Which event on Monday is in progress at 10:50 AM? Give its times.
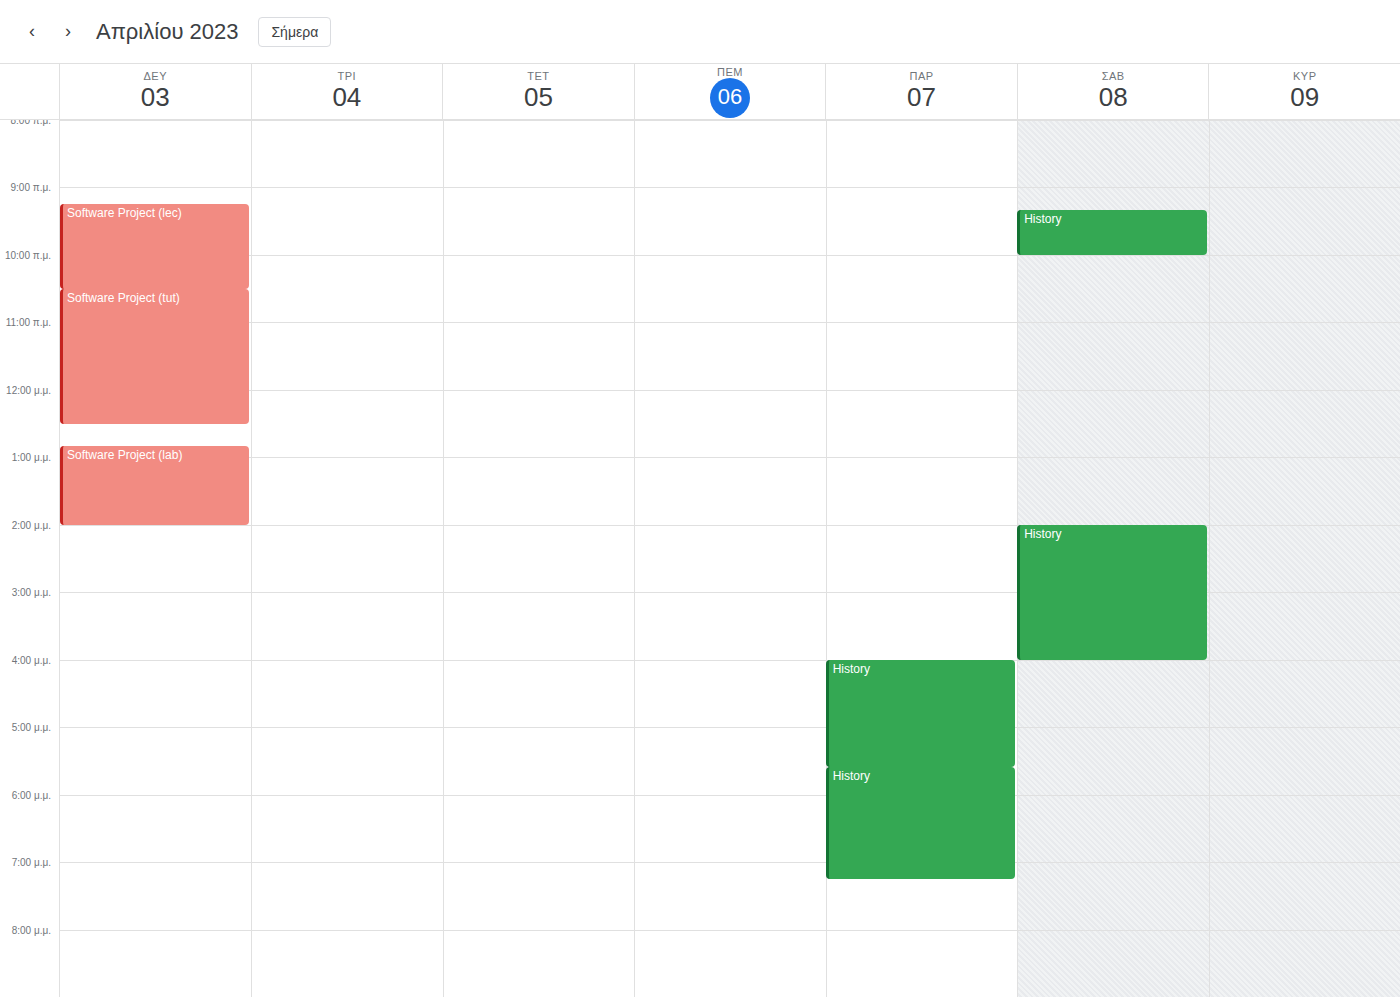
"Software Project (tut)", 10:30 AM to 12:30 PM